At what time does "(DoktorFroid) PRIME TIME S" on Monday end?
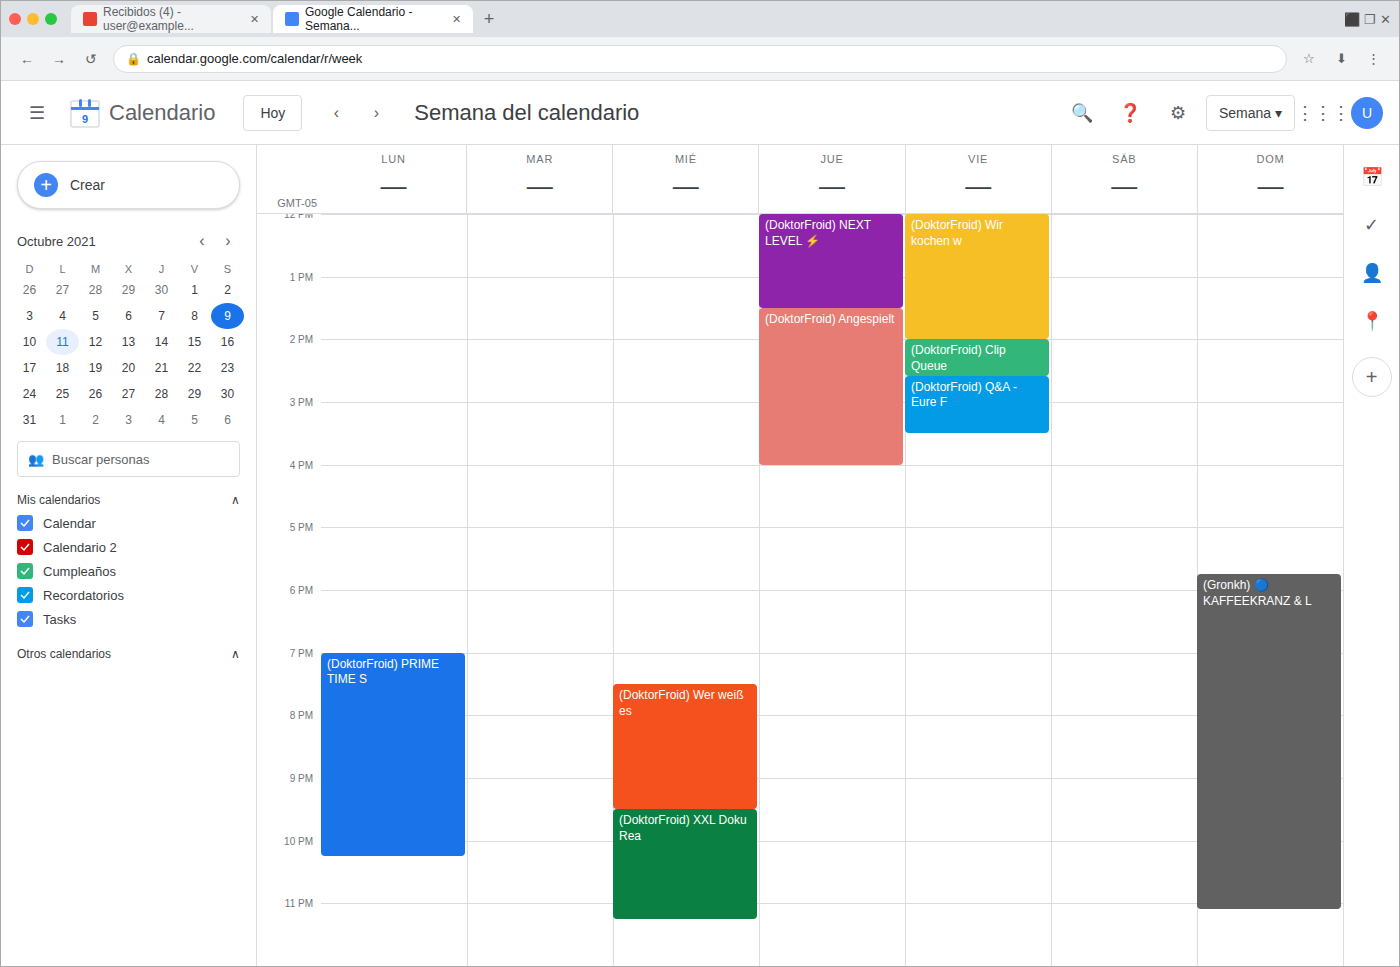
10:15 PM